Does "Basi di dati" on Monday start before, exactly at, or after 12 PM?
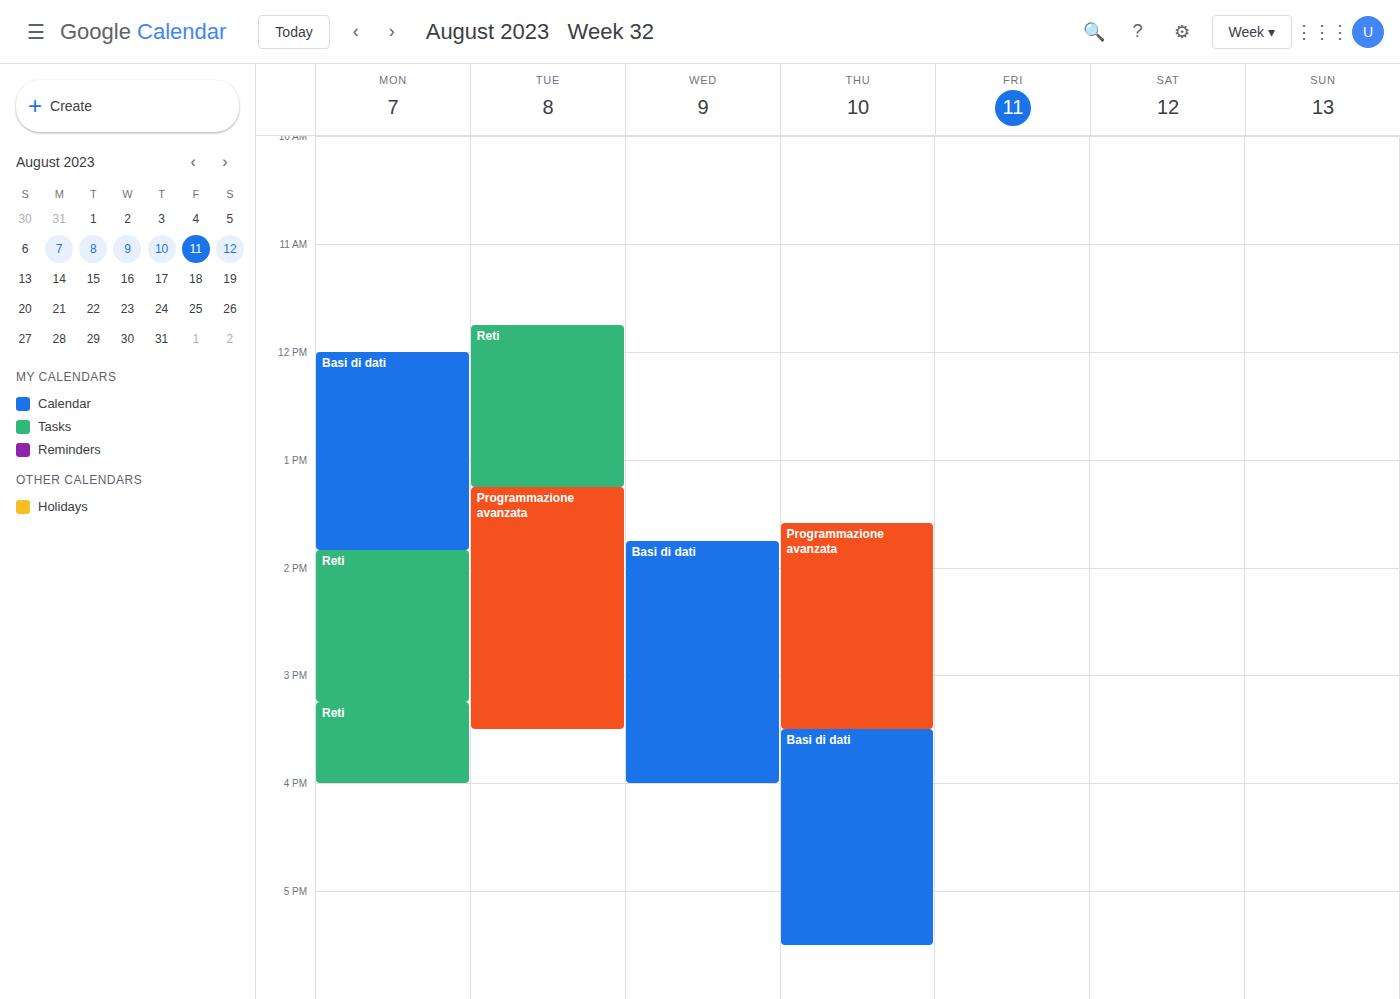
12:00 PM -- exactly at 12 PM, on the 12 PM line.